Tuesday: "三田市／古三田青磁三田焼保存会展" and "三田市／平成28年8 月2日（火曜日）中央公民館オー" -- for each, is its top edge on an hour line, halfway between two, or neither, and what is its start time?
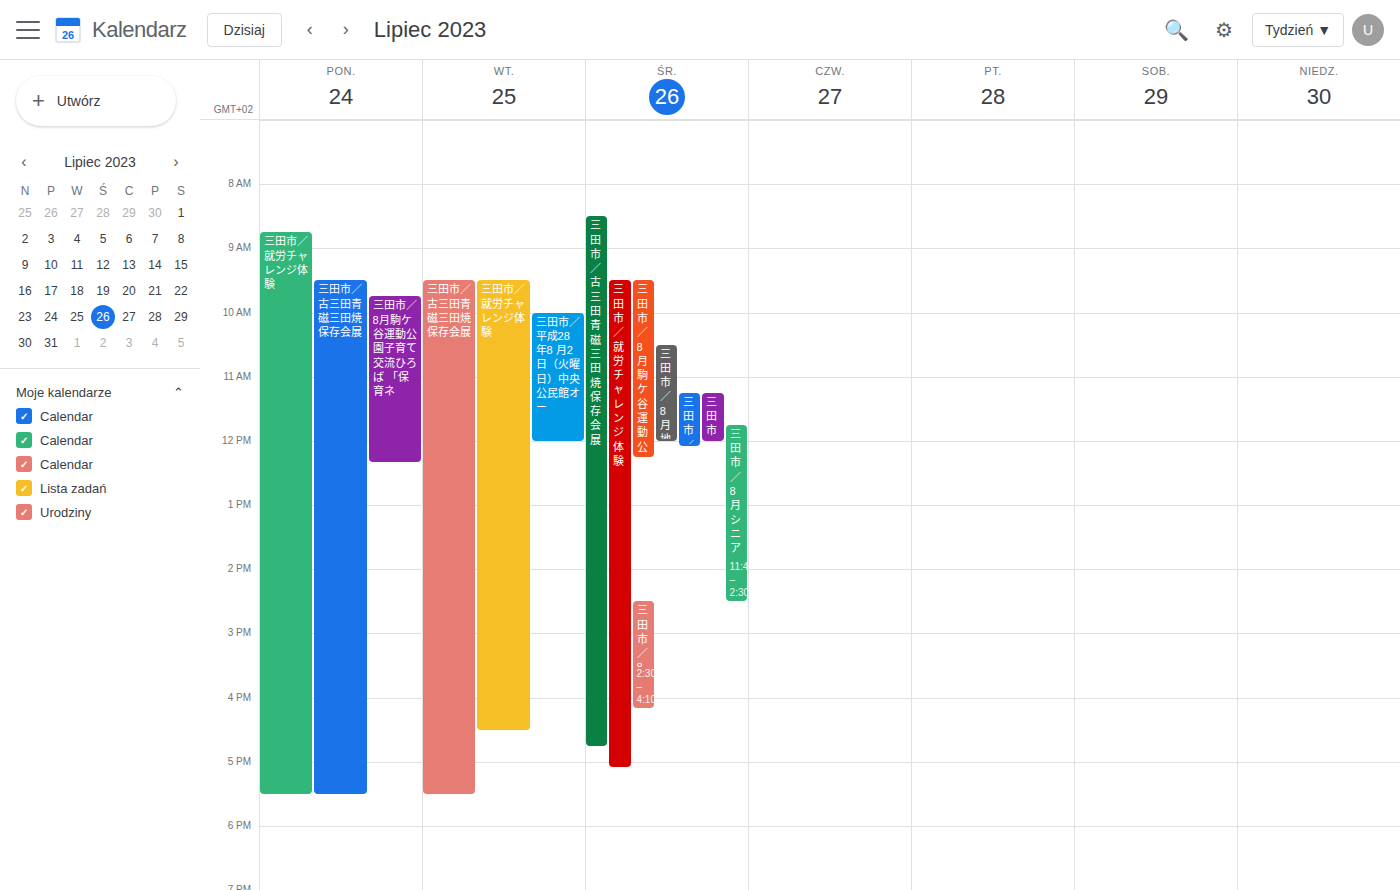
"三田市／古三田青磁三田焼保存会展": 9:30 AM, halfway between the 9 AM and 10 AM lines. "三田市／平成28年8 月2日（火曜日）中央公民館オー": 10:00 AM, exactly on the 10 AM line.